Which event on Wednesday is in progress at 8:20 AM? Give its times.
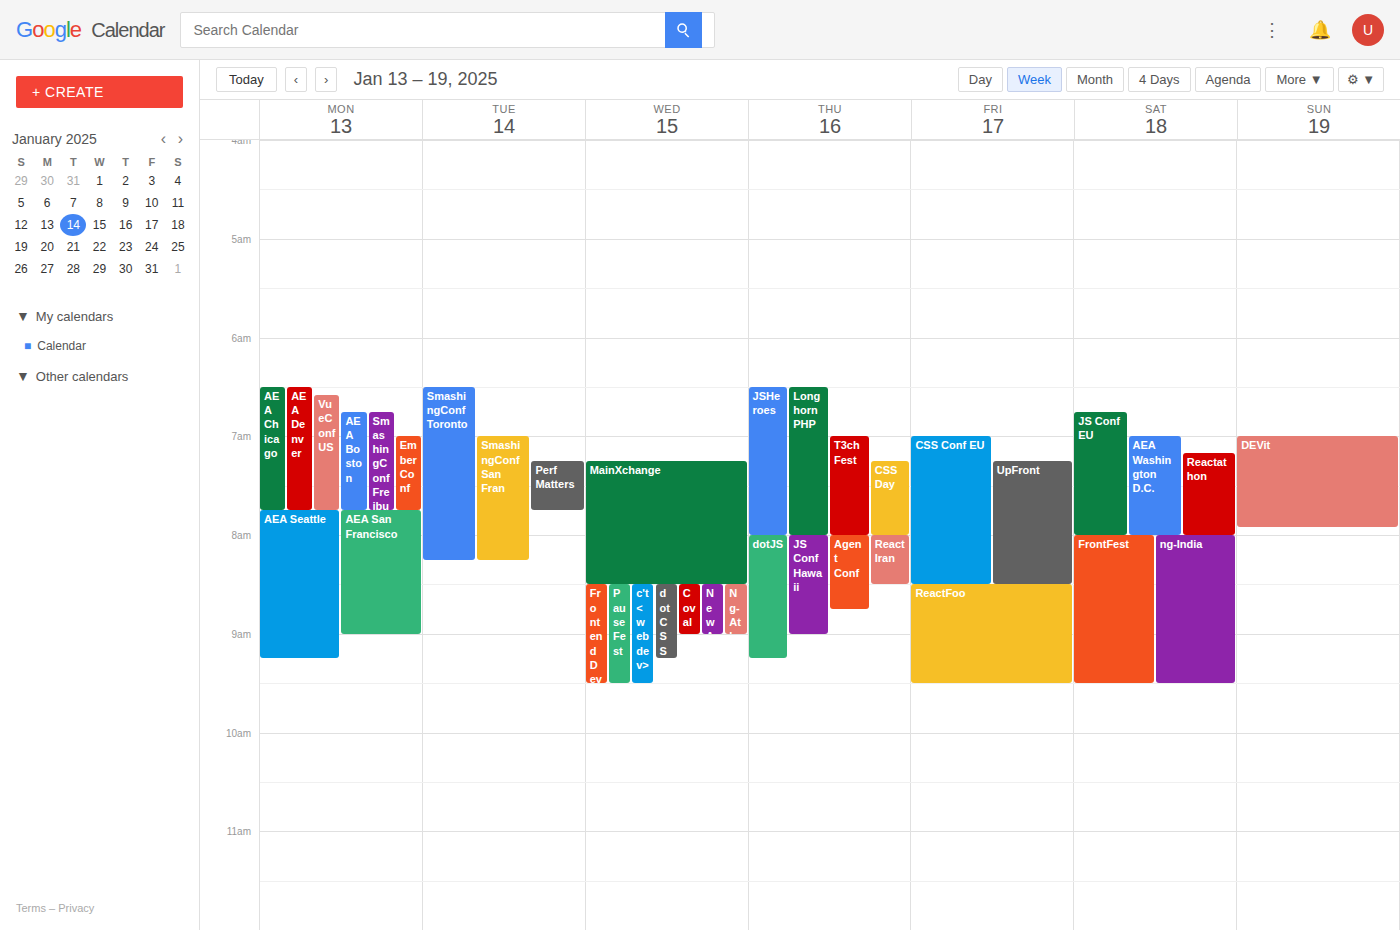
"MainXchange", 7:15 AM to 8:30 AM